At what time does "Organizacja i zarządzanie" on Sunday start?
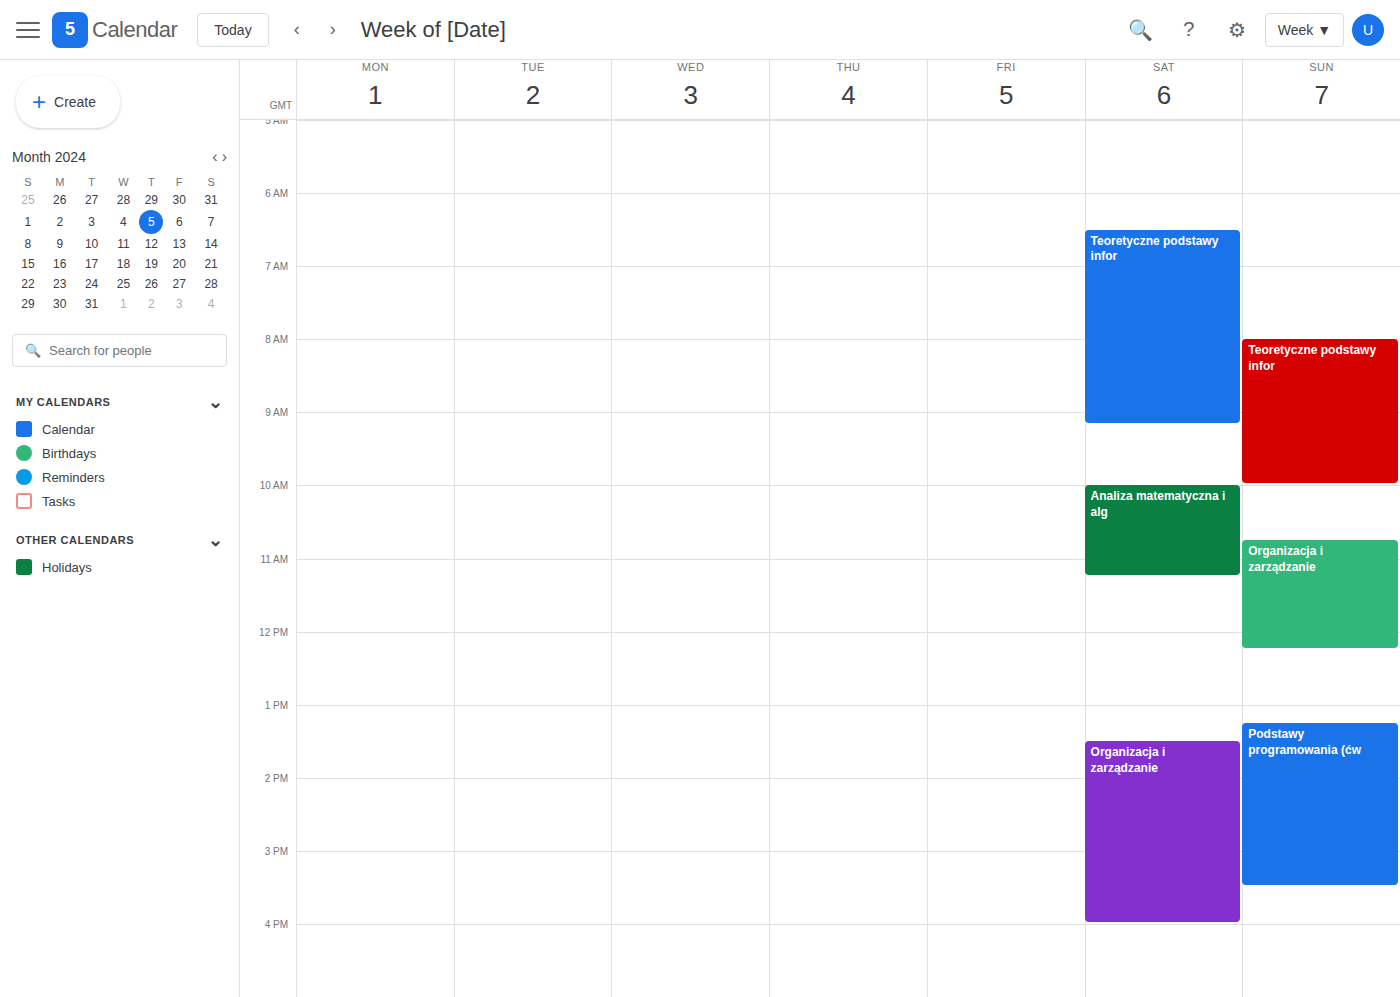
10:45 AM